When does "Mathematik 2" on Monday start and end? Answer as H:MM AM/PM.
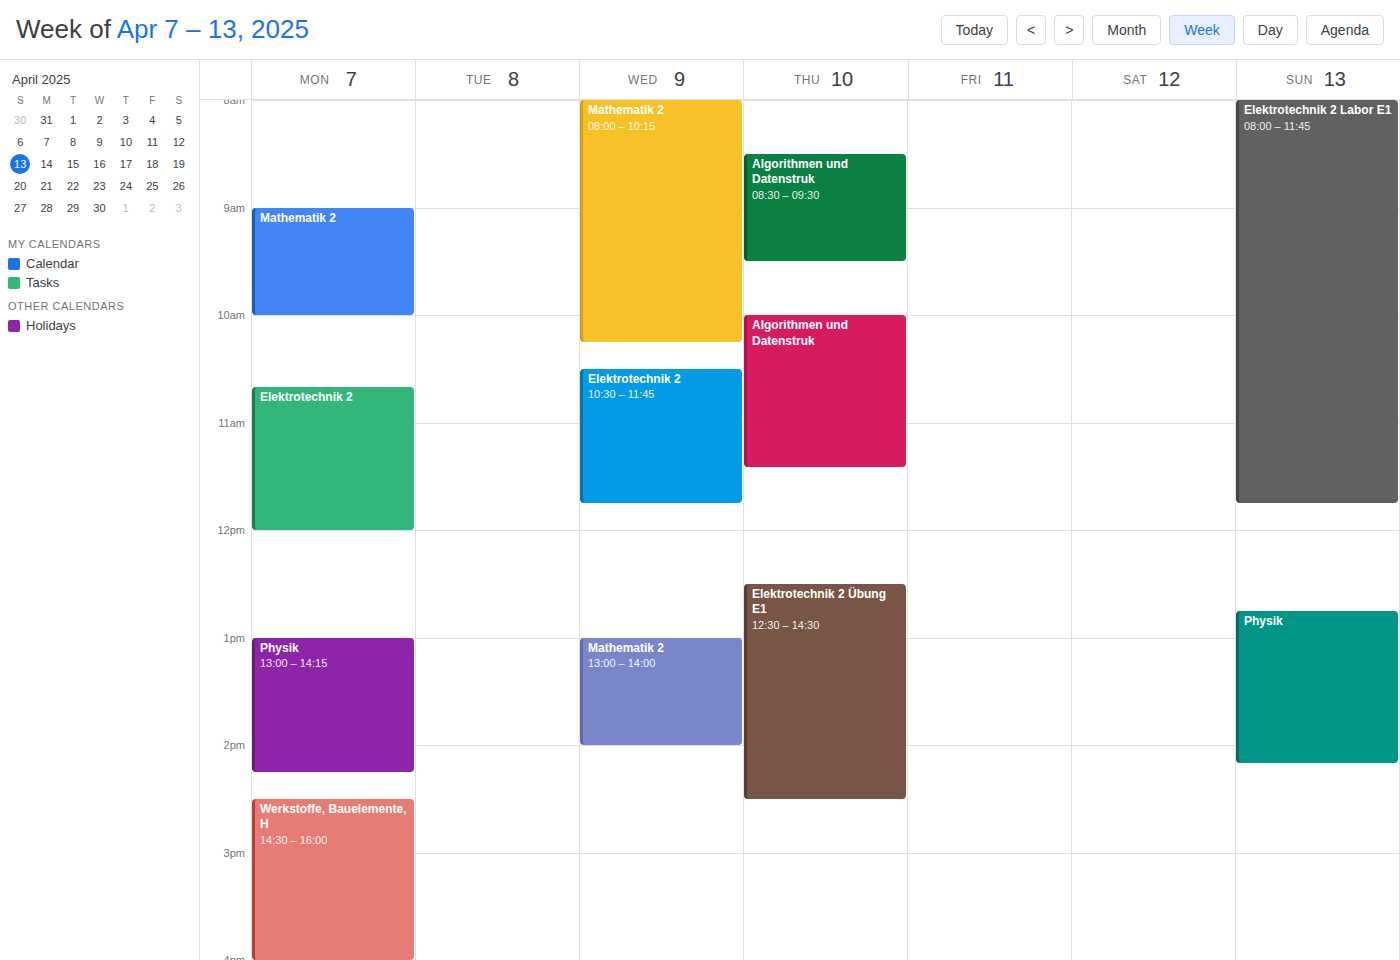
9:00 AM to 10:00 AM